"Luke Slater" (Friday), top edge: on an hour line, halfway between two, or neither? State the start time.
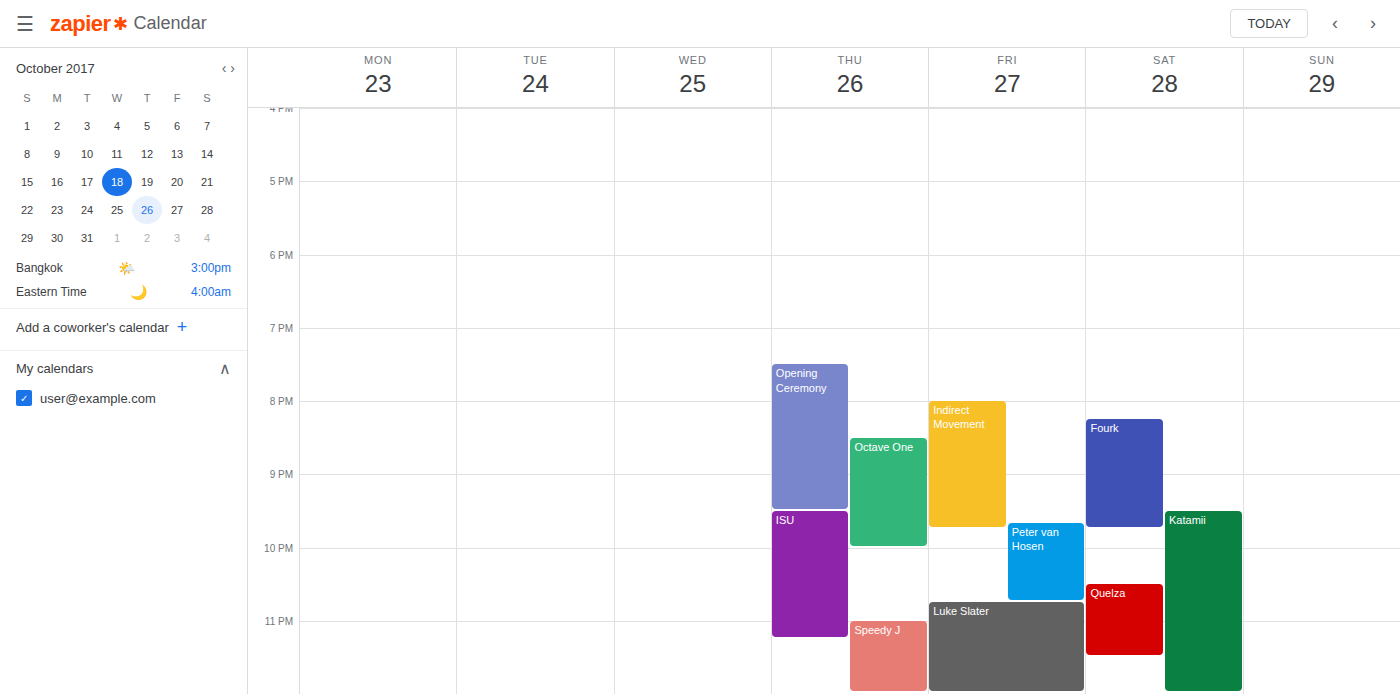
10:45 PM -- neither: three quarters of the way from the 10 PM line to the 11 PM line.